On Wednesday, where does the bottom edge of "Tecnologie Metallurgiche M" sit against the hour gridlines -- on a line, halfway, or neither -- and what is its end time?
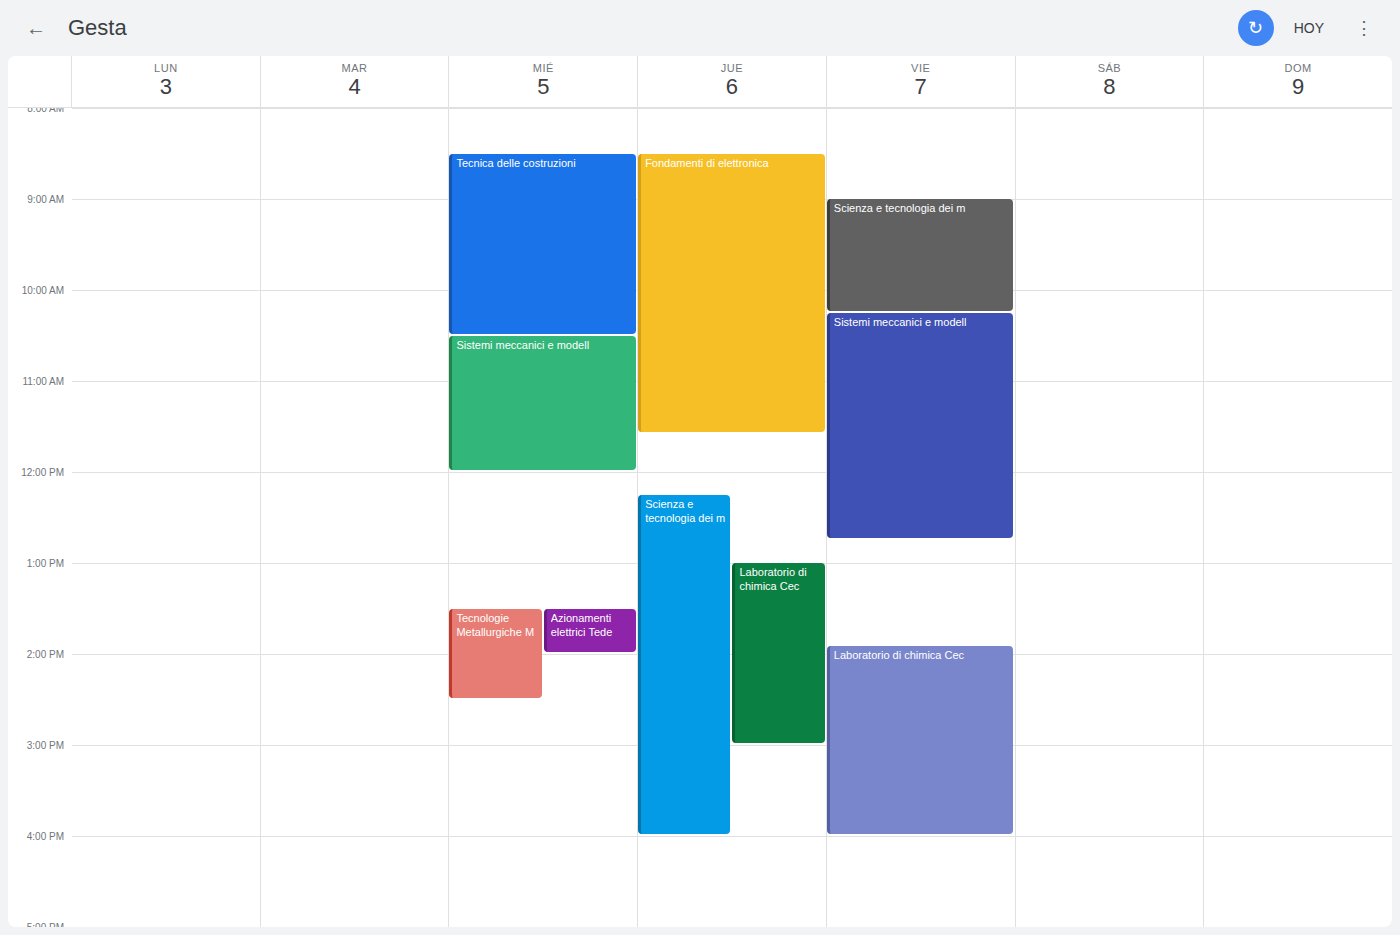
2:30 PM -- halfway between the 2 PM and 3 PM lines.